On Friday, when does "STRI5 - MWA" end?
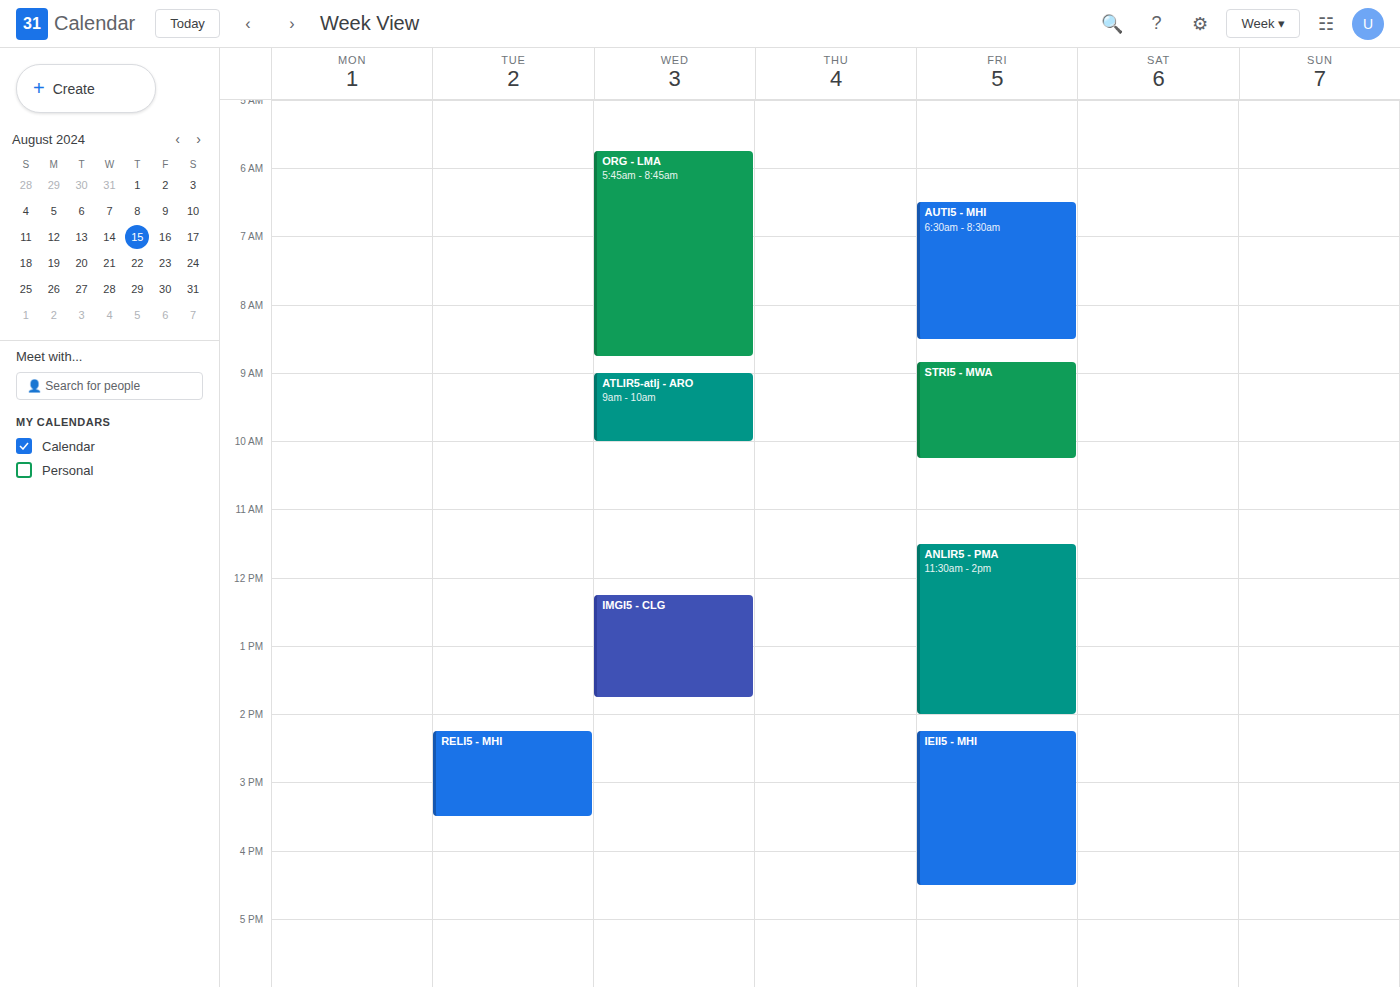
10:15 AM